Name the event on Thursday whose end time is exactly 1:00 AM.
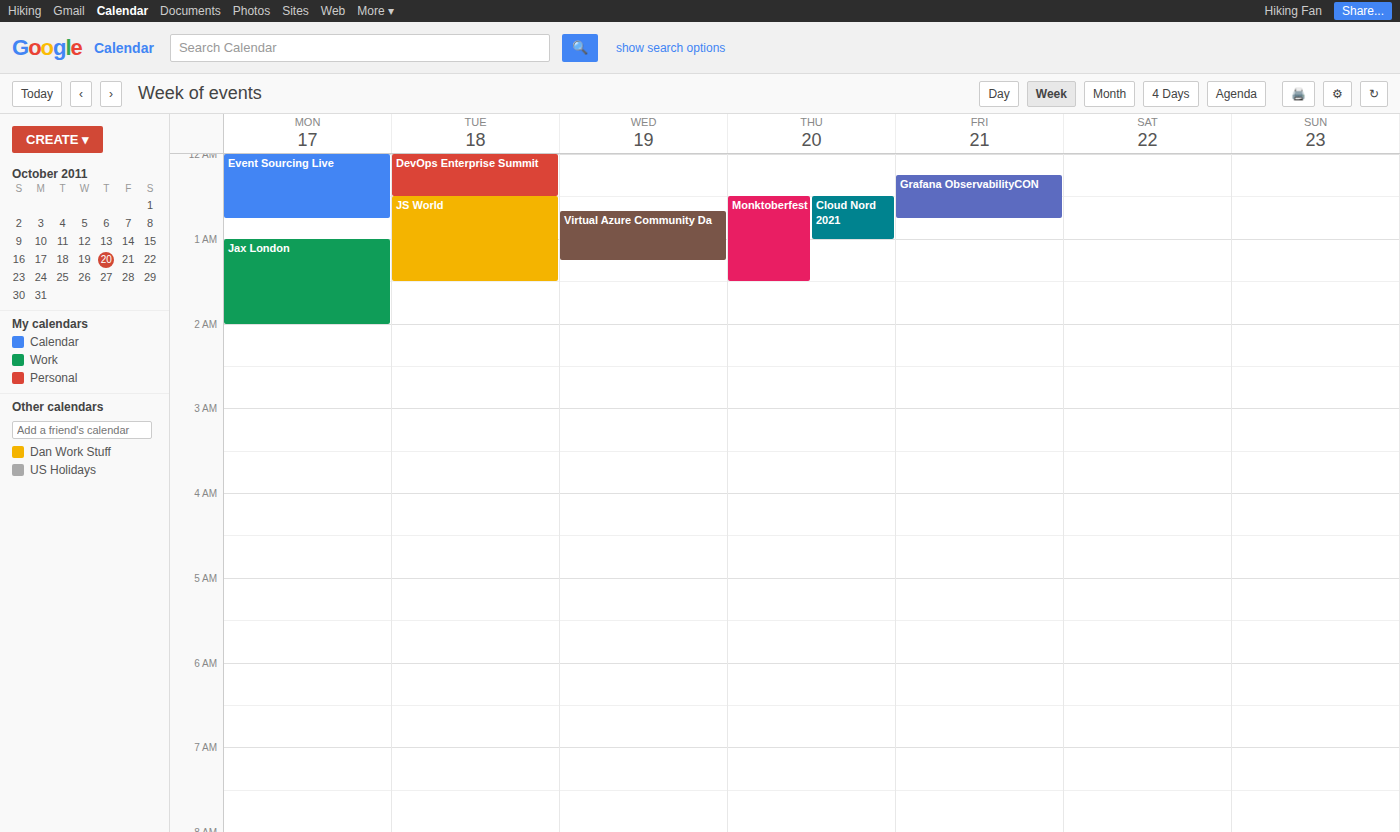
"Cloud Nord 2021"